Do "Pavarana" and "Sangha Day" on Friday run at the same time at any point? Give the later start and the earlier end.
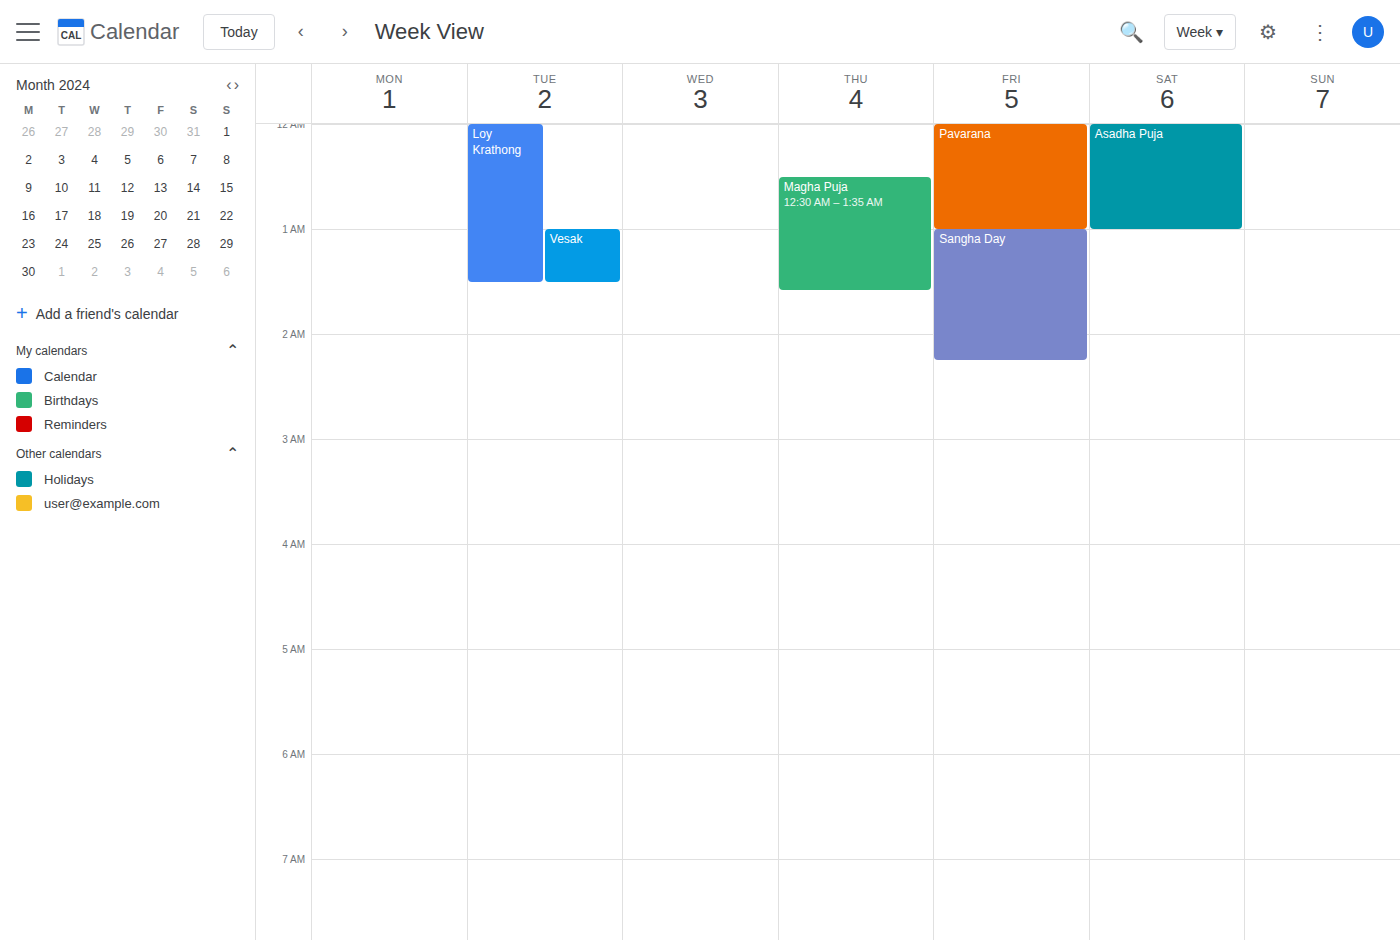
"Pavarana" ends at 1:00 AM, exactly when "Sangha Day" starts -- they touch but do not overlap.